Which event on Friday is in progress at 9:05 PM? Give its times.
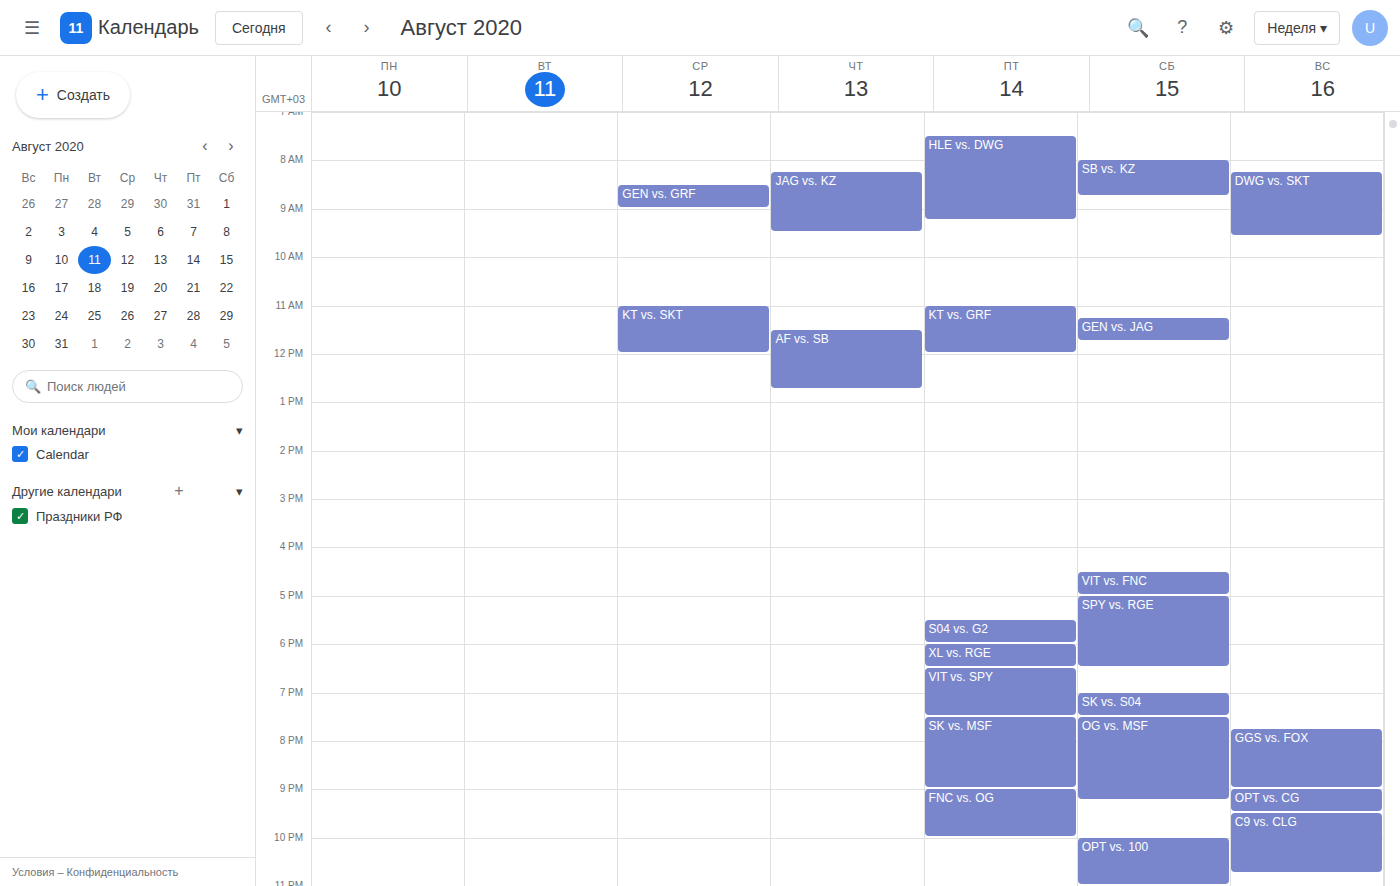
"FNC vs. OG", 9:00 PM to 10:00 PM